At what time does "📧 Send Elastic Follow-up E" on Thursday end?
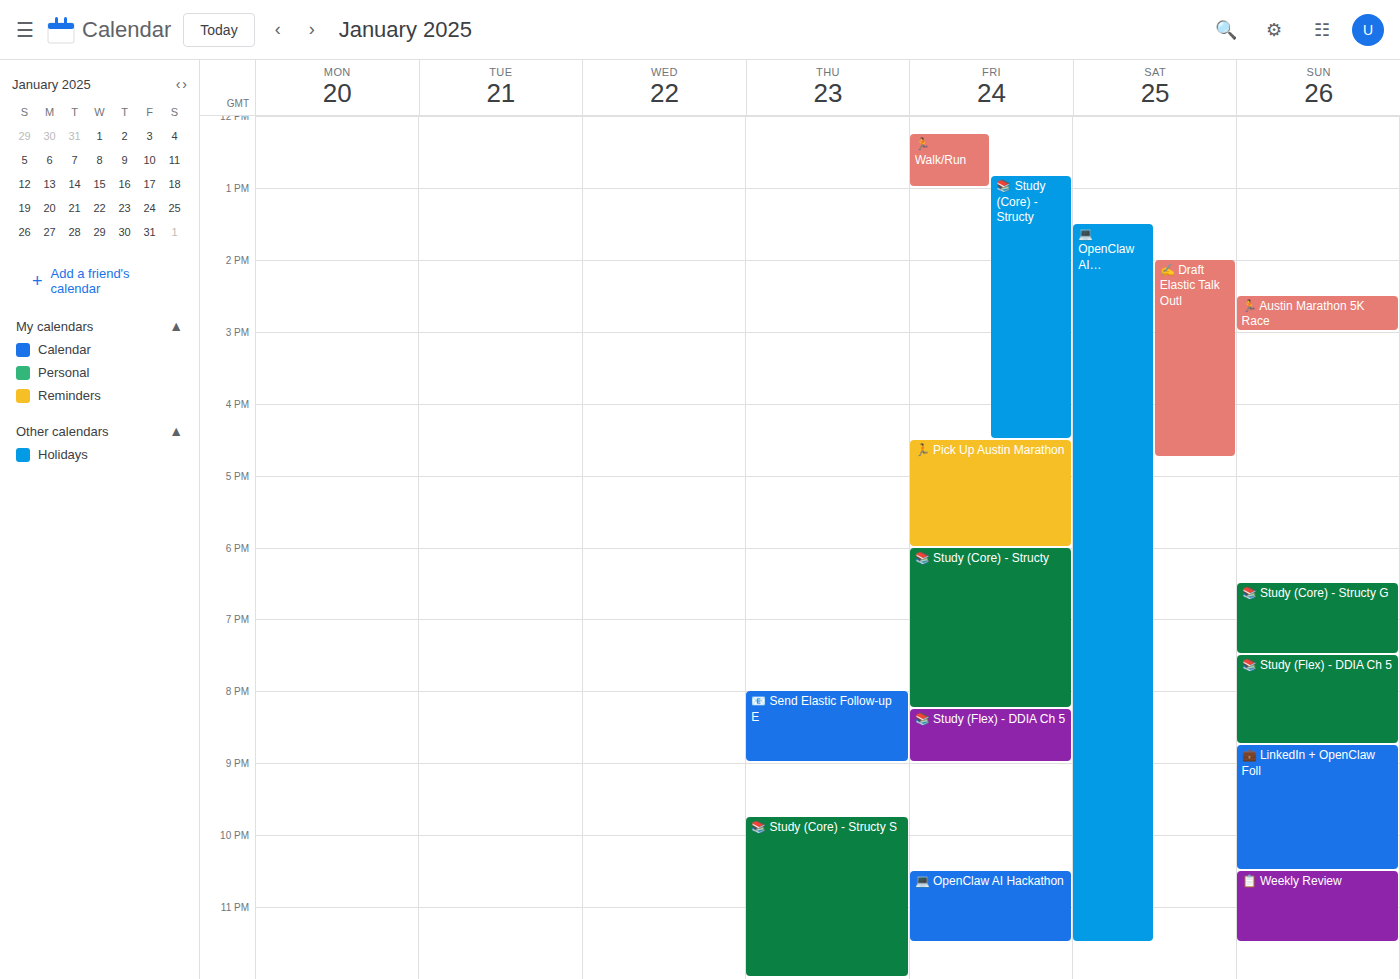
9:00 PM